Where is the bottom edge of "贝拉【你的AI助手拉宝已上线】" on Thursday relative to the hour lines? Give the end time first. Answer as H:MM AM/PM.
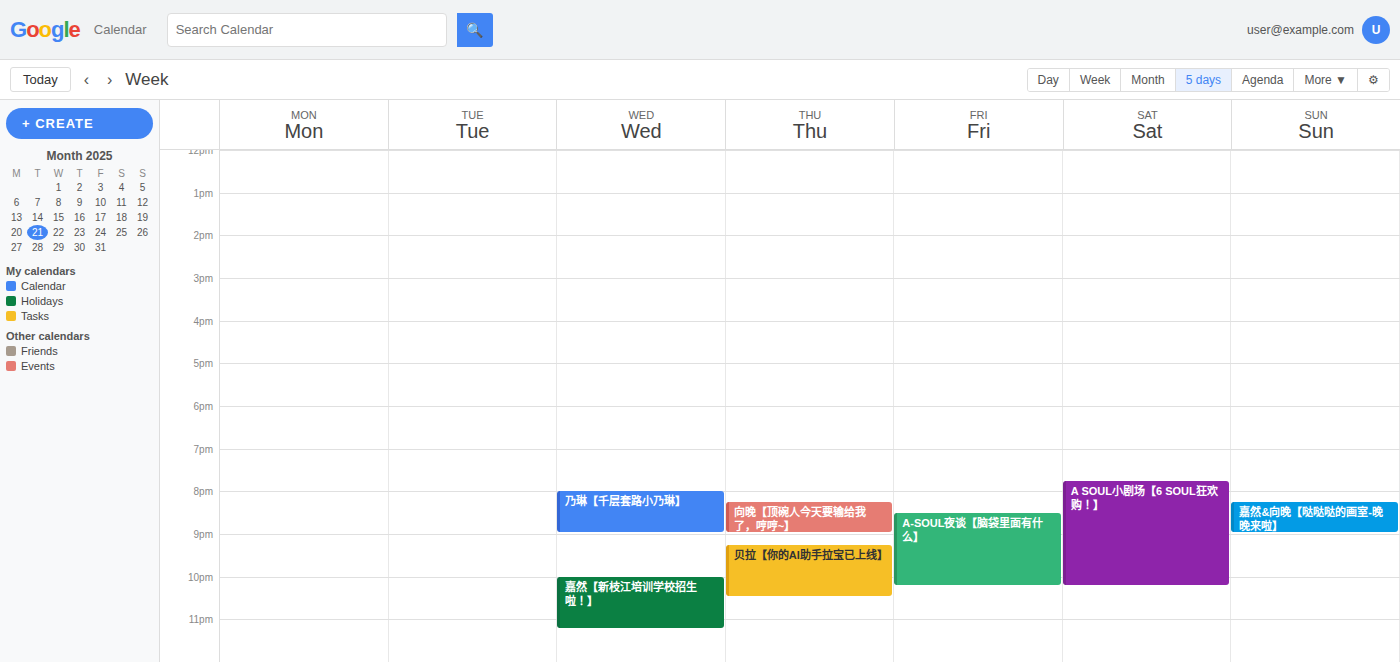
10:30 PM -- halfway between the 10 PM and 11 PM lines.